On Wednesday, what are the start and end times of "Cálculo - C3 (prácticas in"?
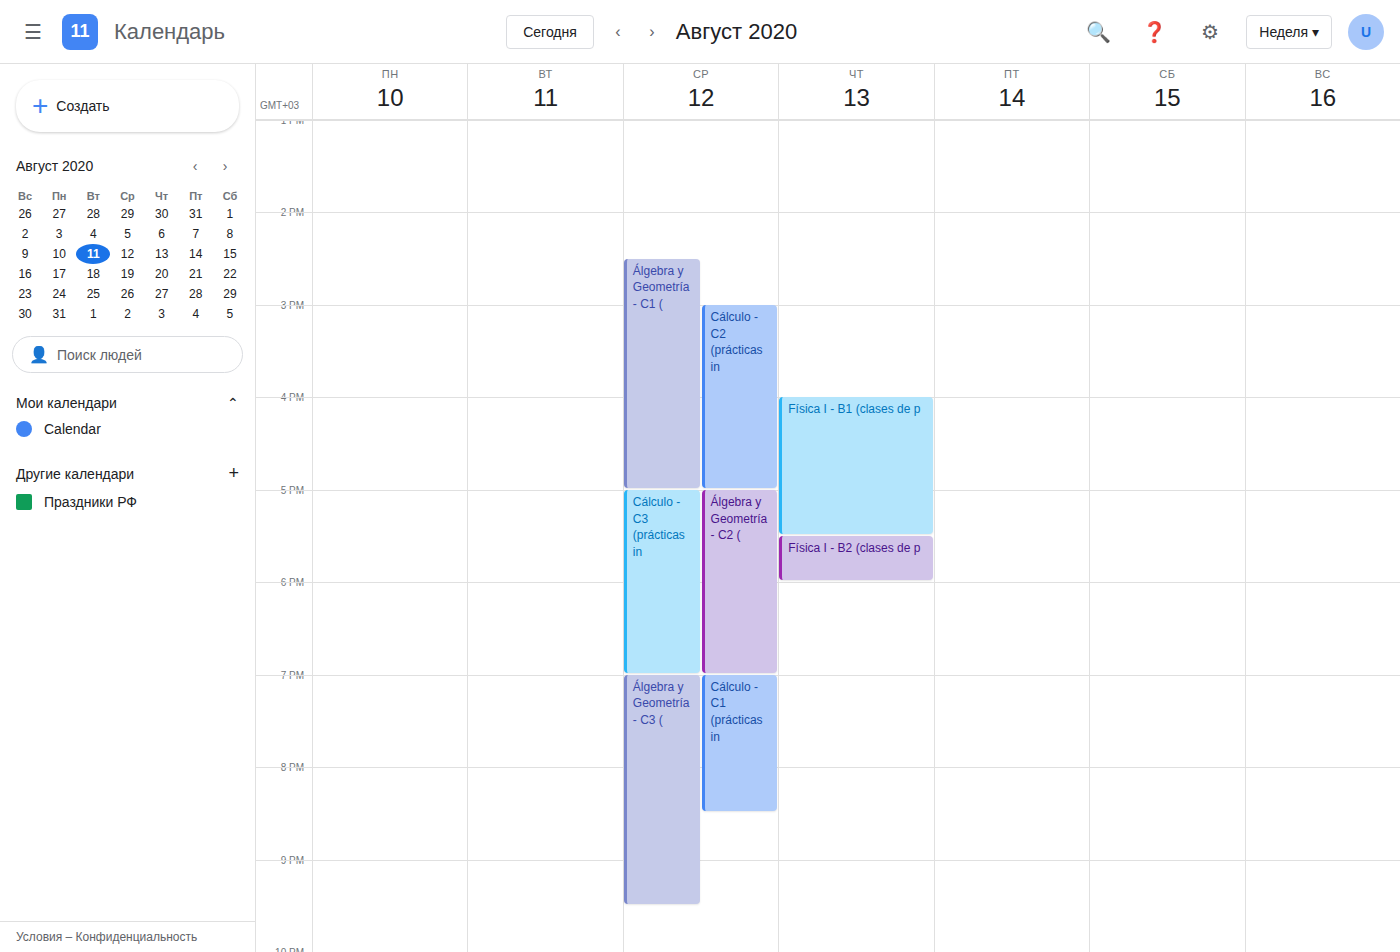
5:00 PM to 7:00 PM